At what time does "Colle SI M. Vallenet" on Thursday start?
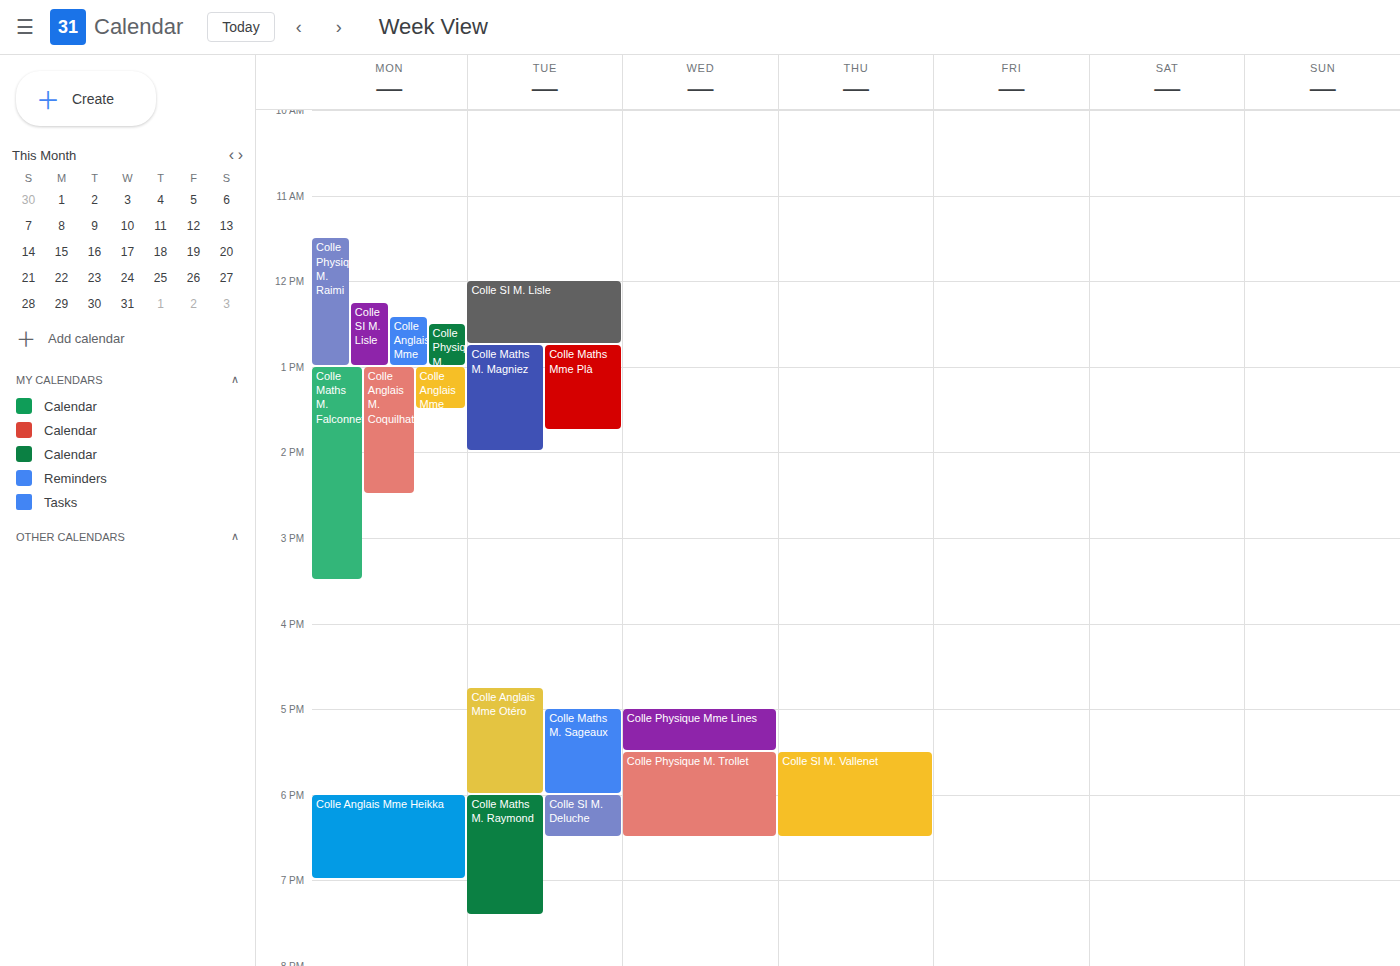
5:30 PM